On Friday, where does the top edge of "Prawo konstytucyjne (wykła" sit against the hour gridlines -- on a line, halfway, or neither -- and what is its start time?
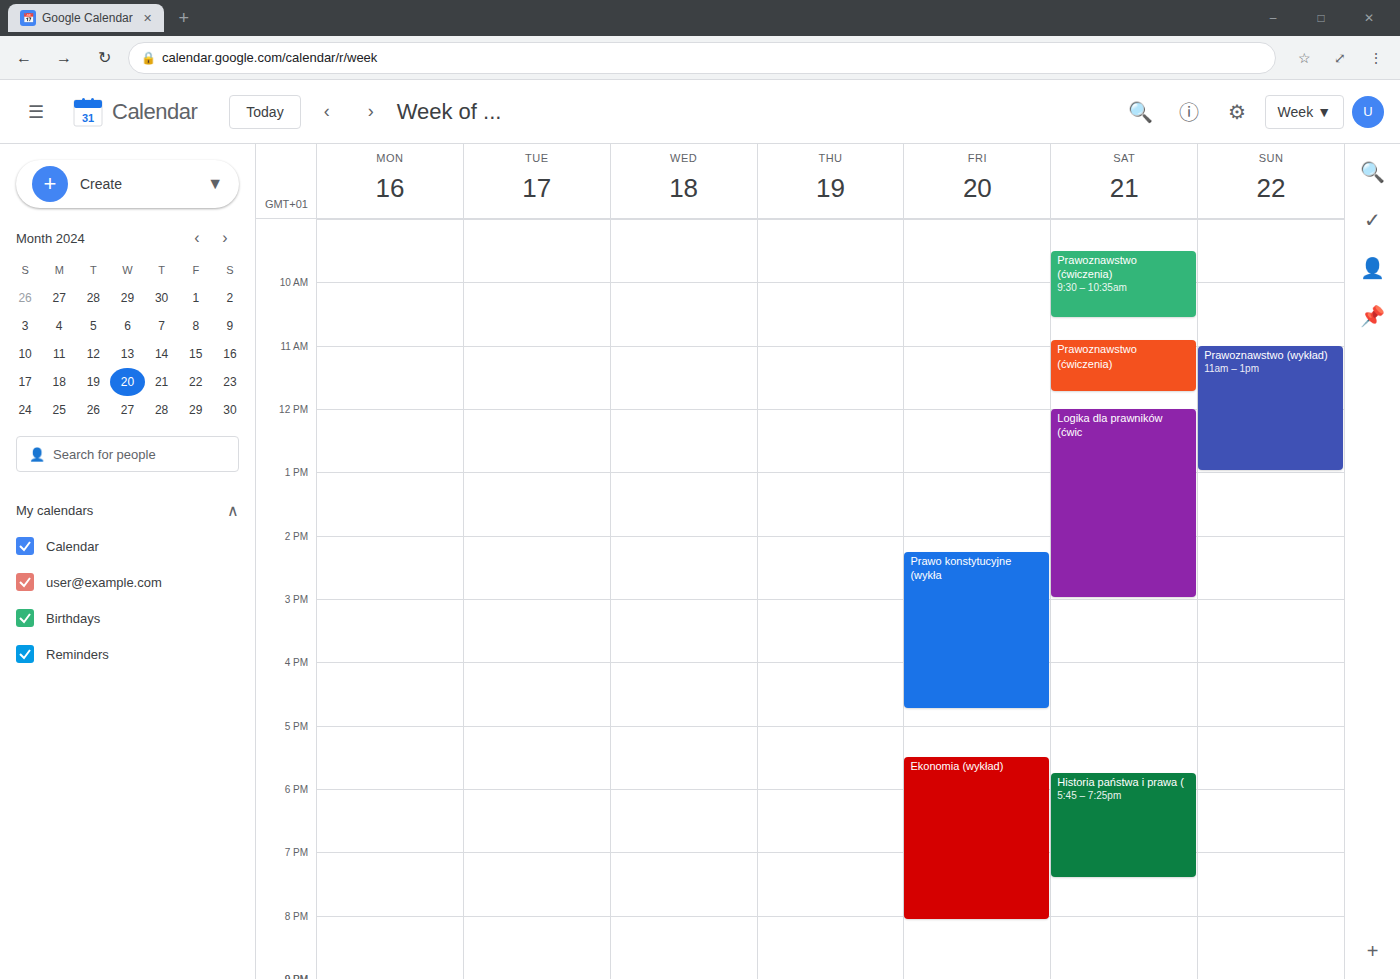
2:15 PM -- neither: a quarter of the way from the 2 PM line to the 3 PM line.